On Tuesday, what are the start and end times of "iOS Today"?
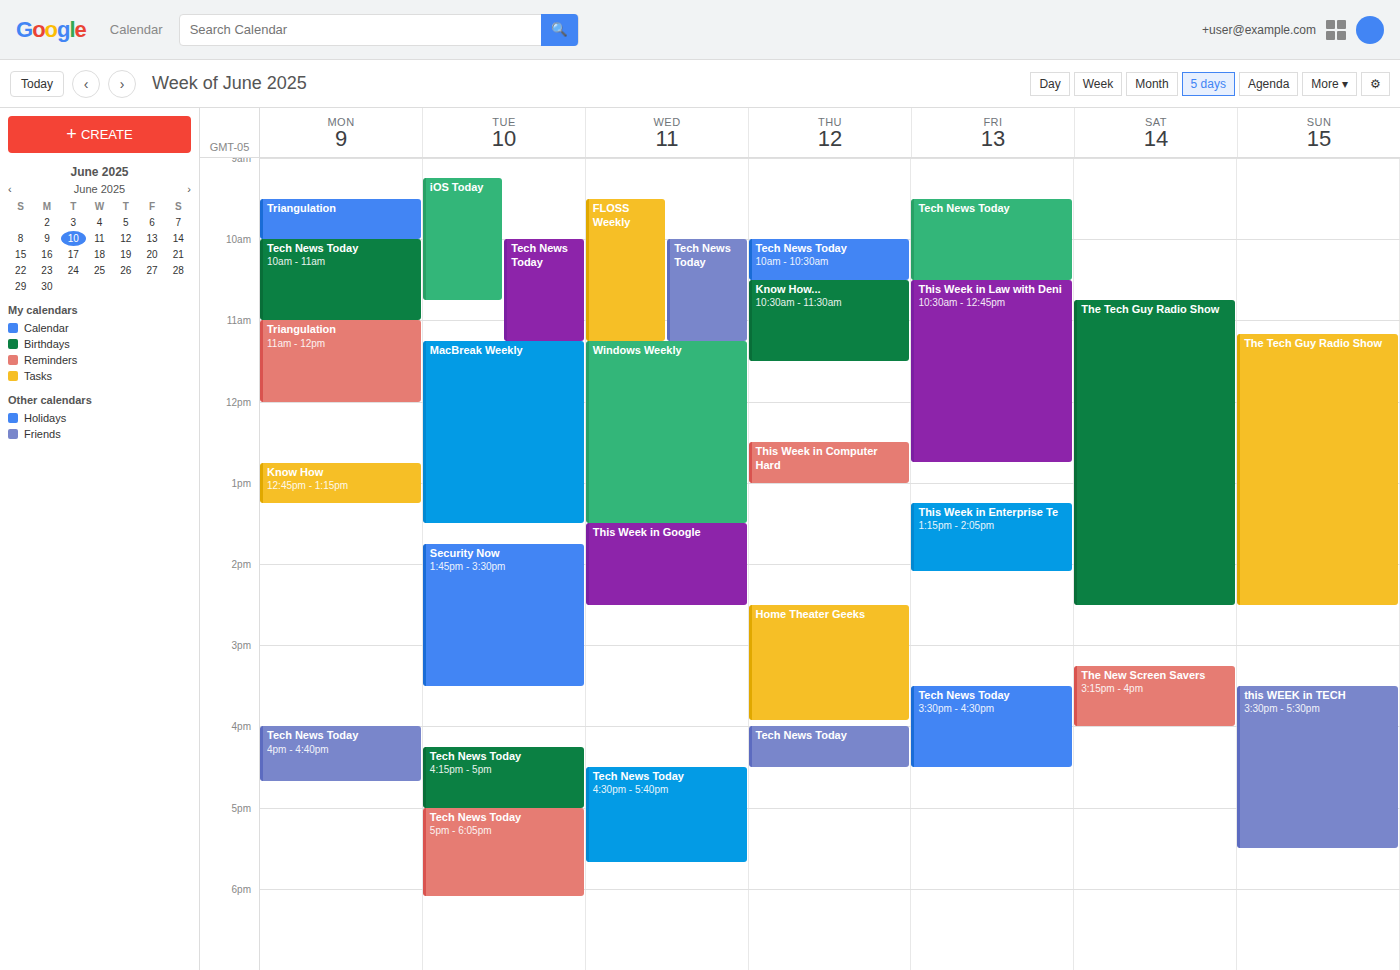
09:15 to 10:45